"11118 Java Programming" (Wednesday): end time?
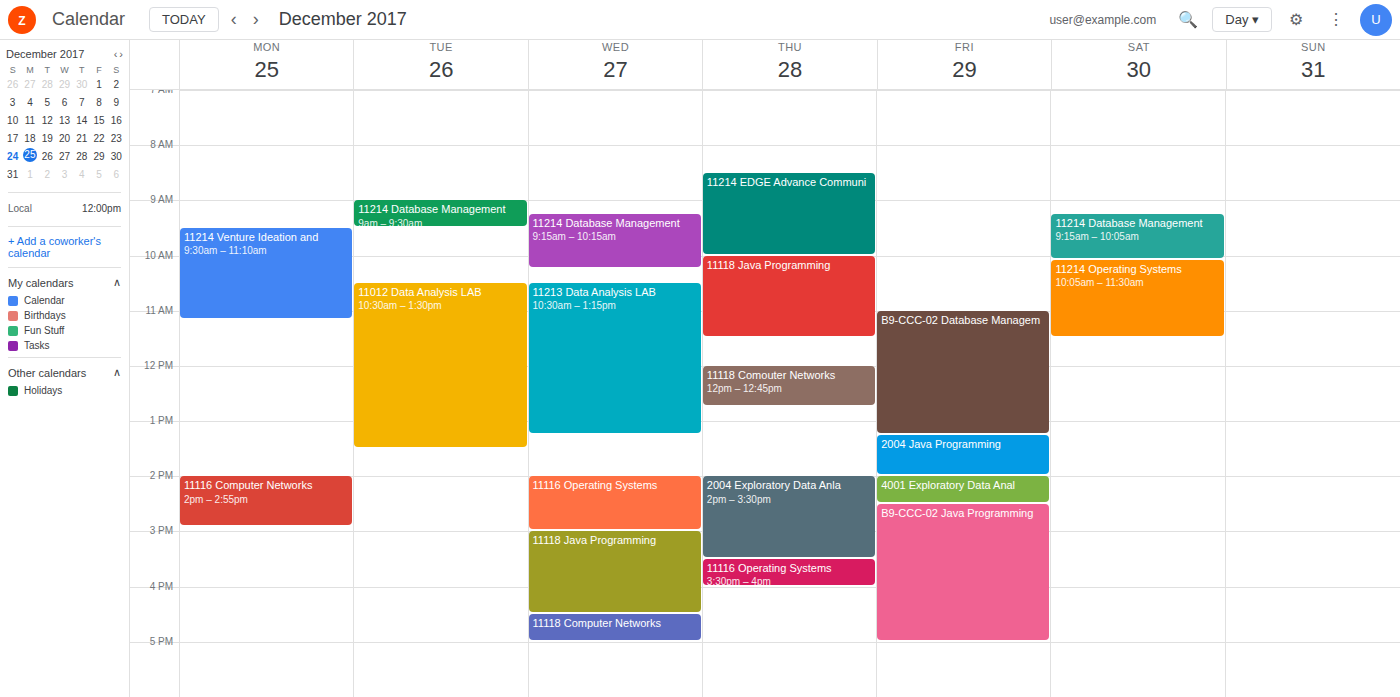
16:30